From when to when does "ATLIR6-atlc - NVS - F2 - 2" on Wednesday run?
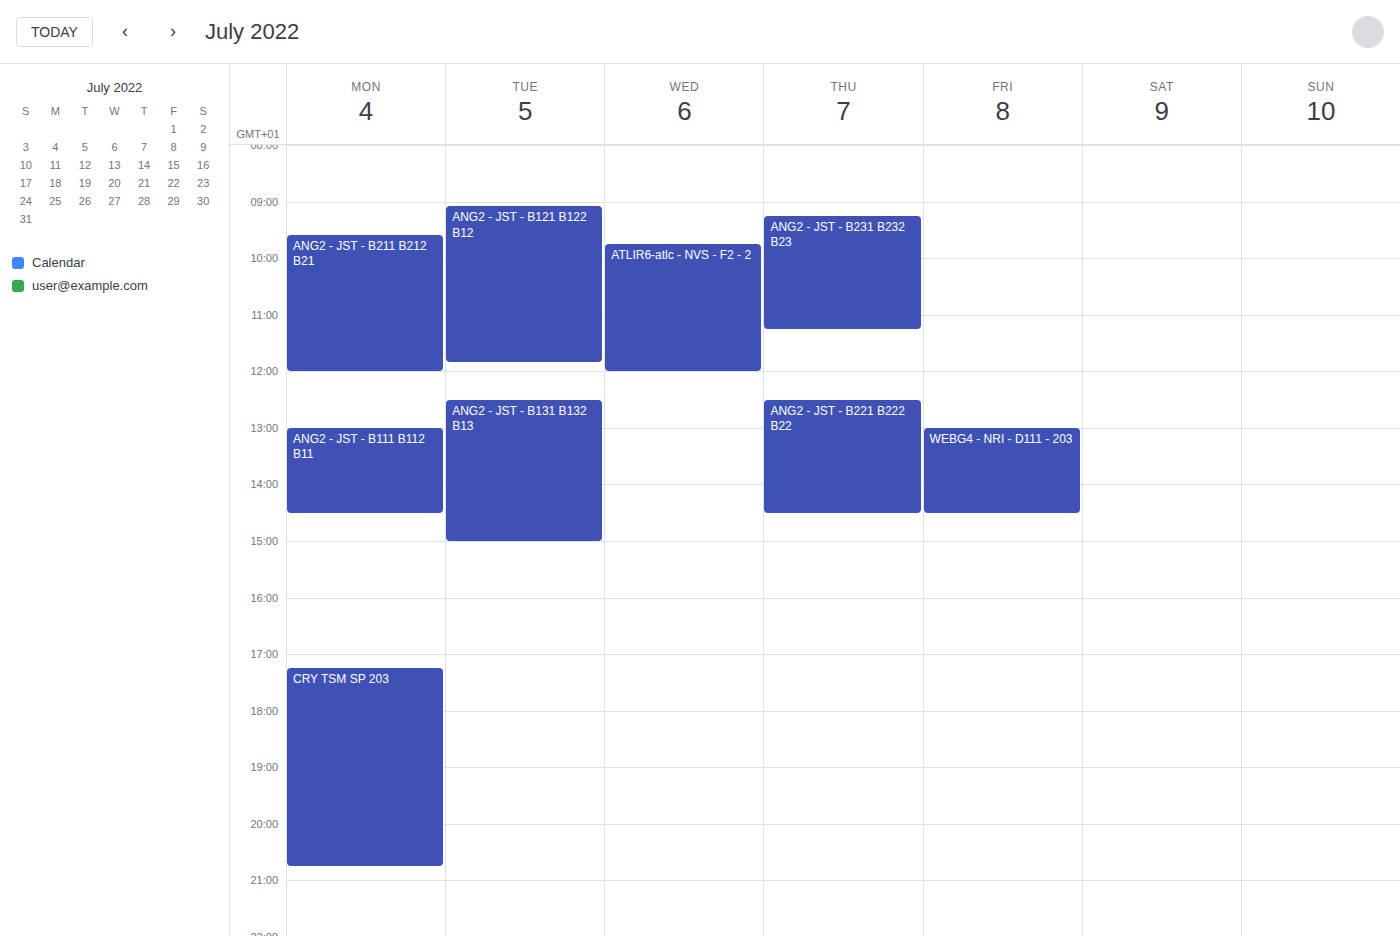
9:45 AM to 12:00 PM